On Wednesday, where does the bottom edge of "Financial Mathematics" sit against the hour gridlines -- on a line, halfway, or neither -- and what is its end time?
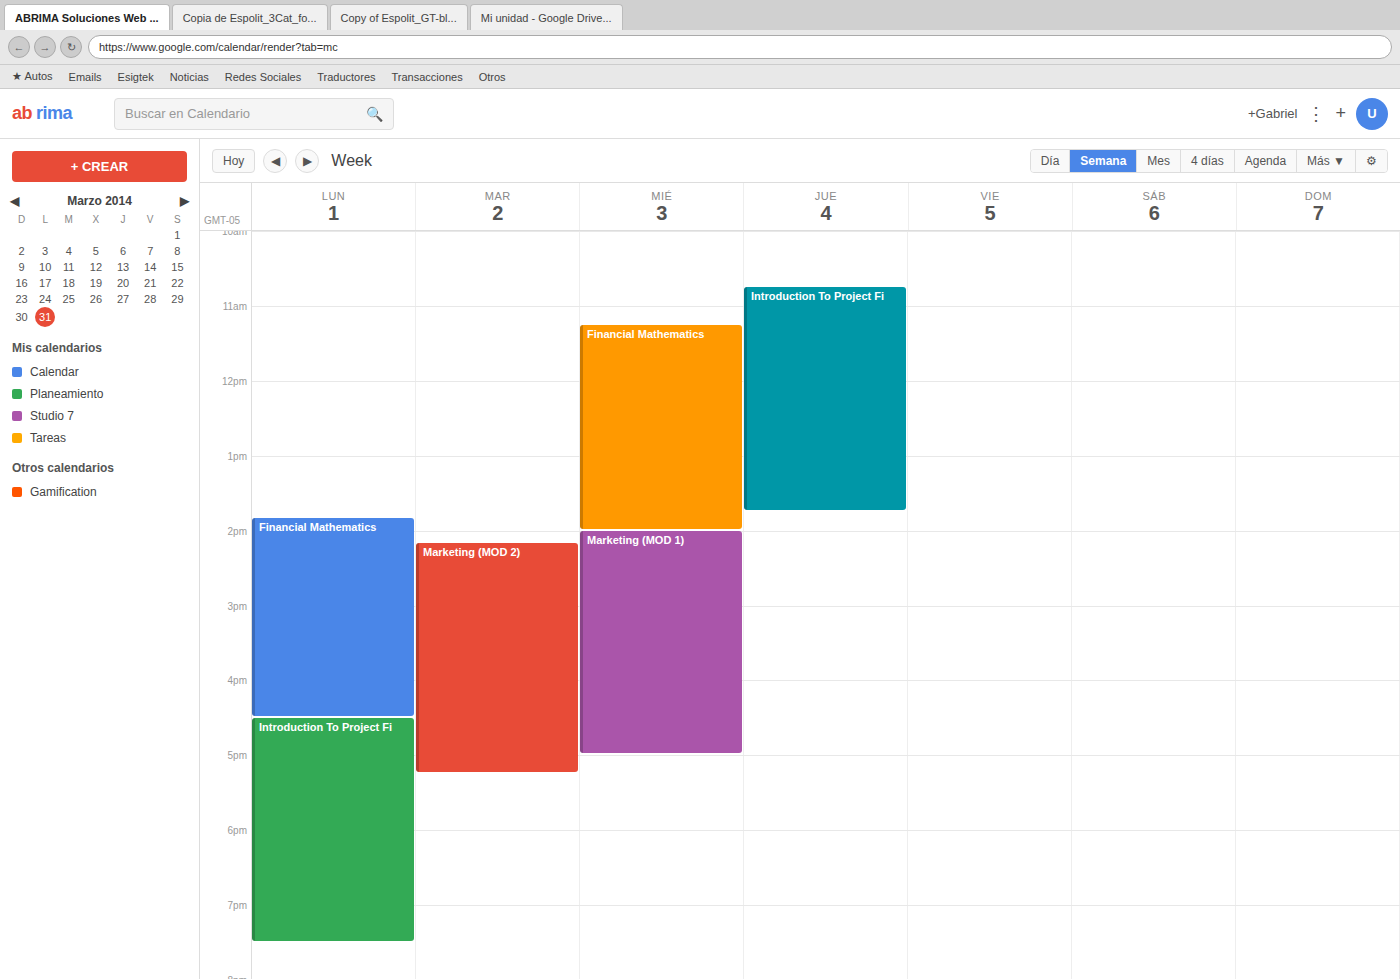
2:00 PM -- exactly on the 2 PM line.